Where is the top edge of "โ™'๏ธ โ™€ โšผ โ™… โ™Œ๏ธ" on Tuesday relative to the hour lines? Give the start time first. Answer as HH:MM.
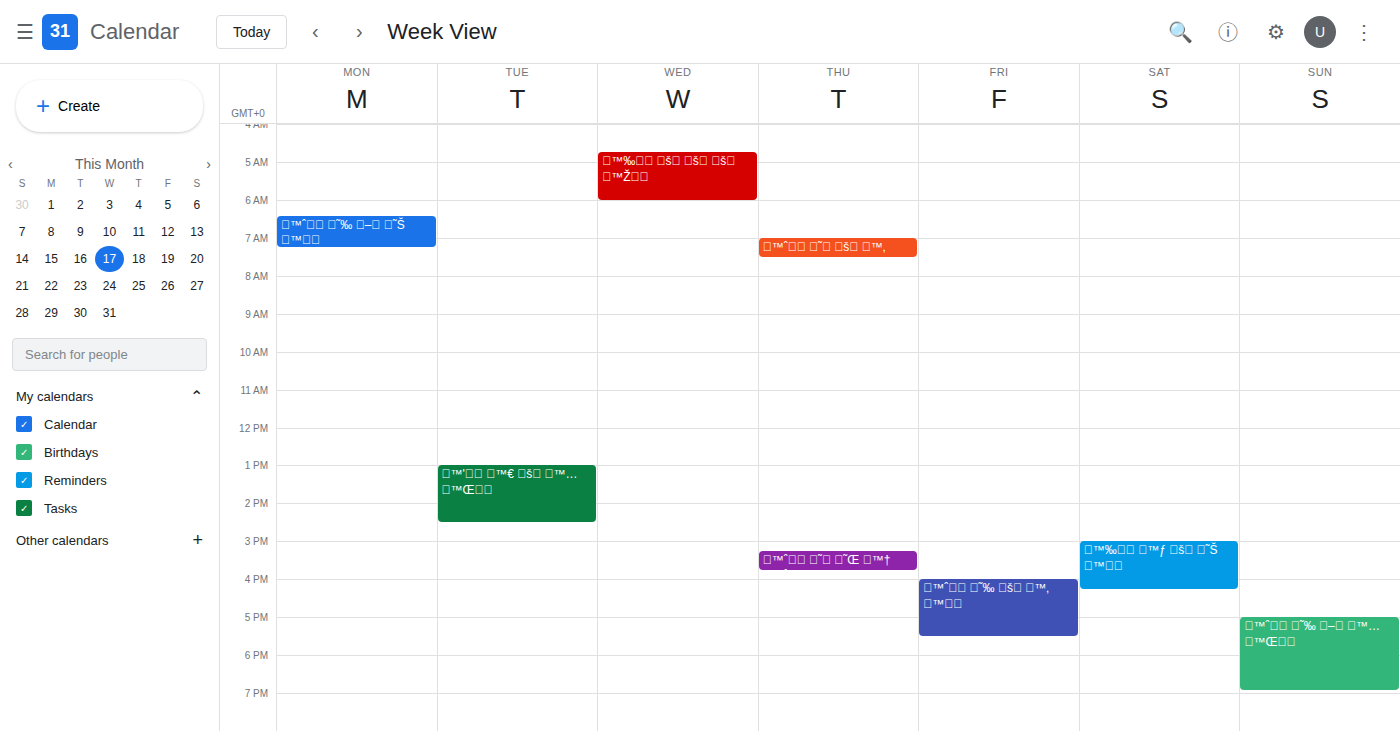
13:00 -- exactly on the 13:00 line.